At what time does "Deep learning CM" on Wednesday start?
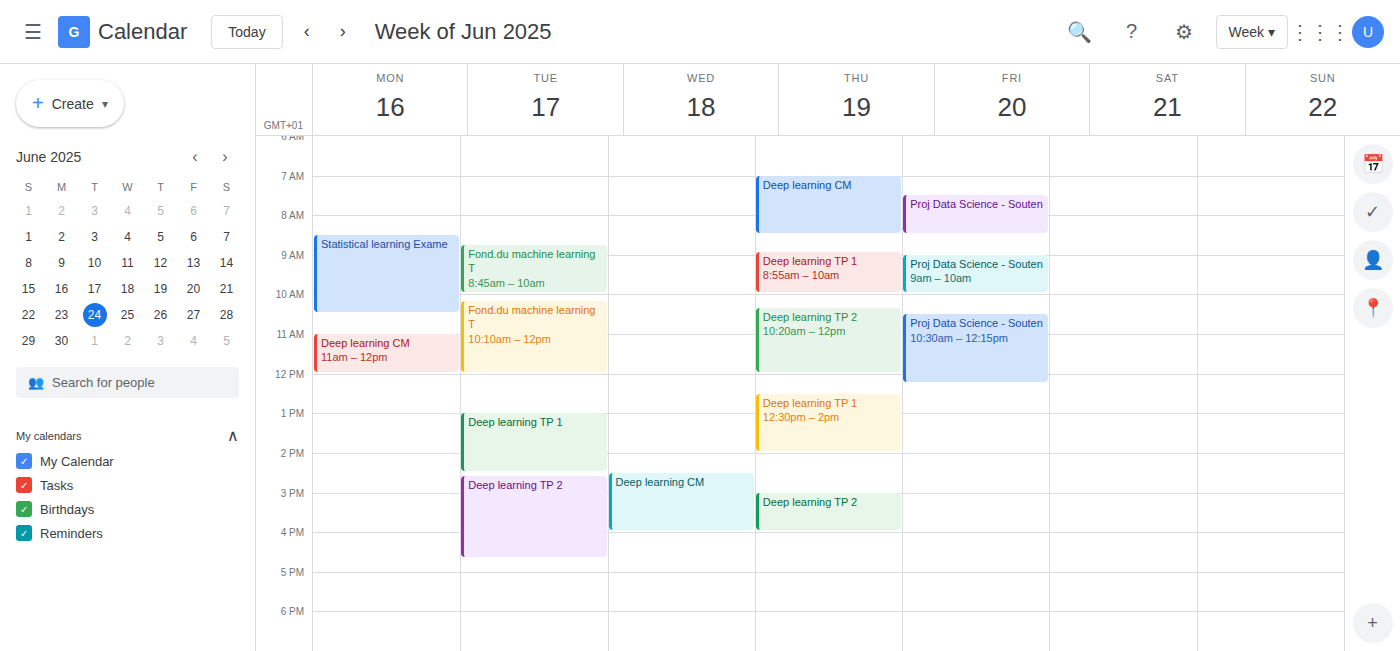
2:30 PM